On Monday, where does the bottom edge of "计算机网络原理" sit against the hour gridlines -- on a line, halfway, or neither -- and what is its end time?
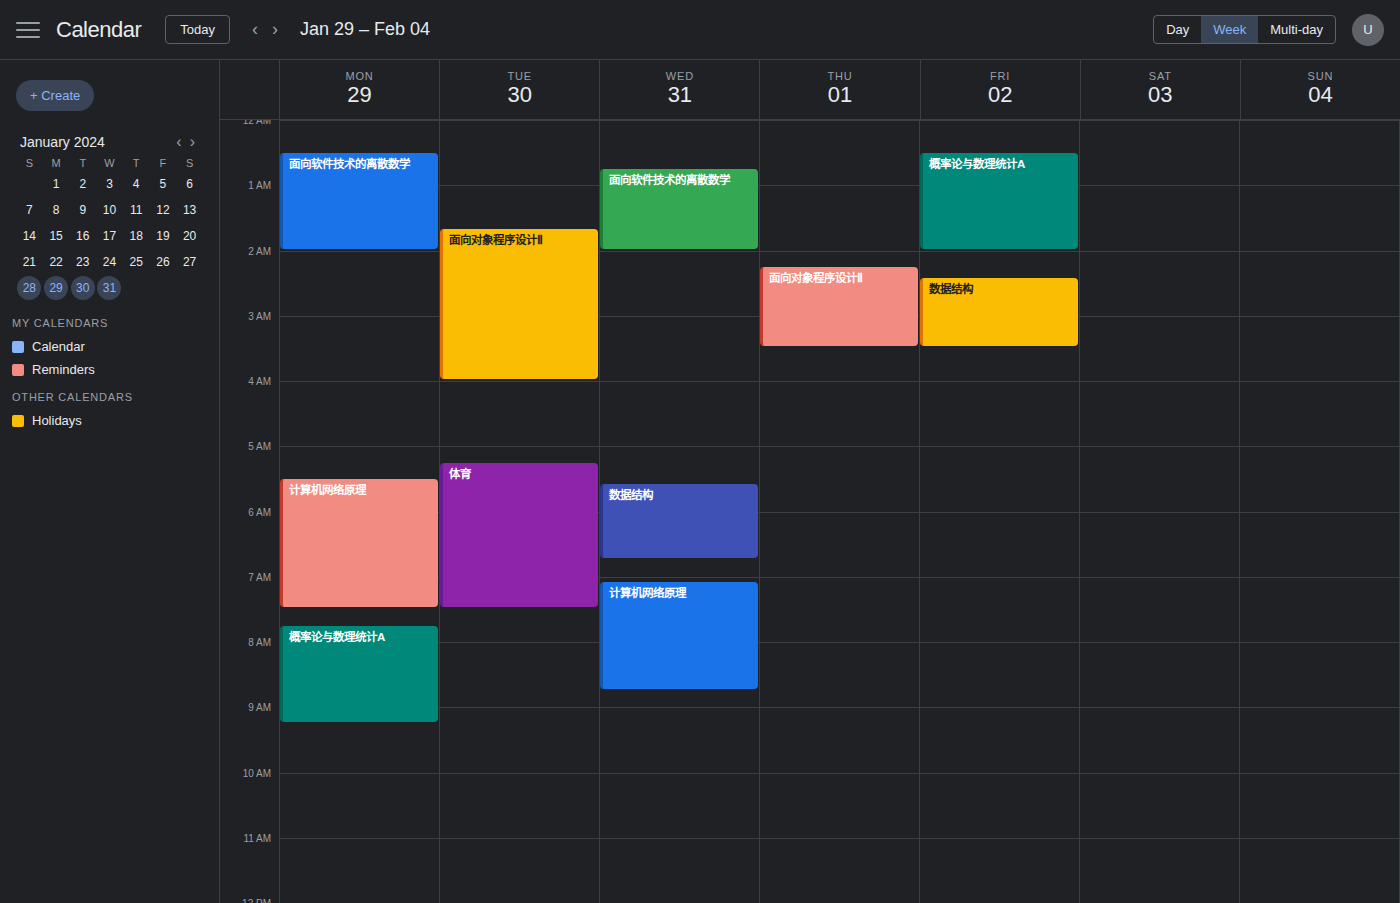
07:30 -- halfway between the 07:00 and 08:00 lines.